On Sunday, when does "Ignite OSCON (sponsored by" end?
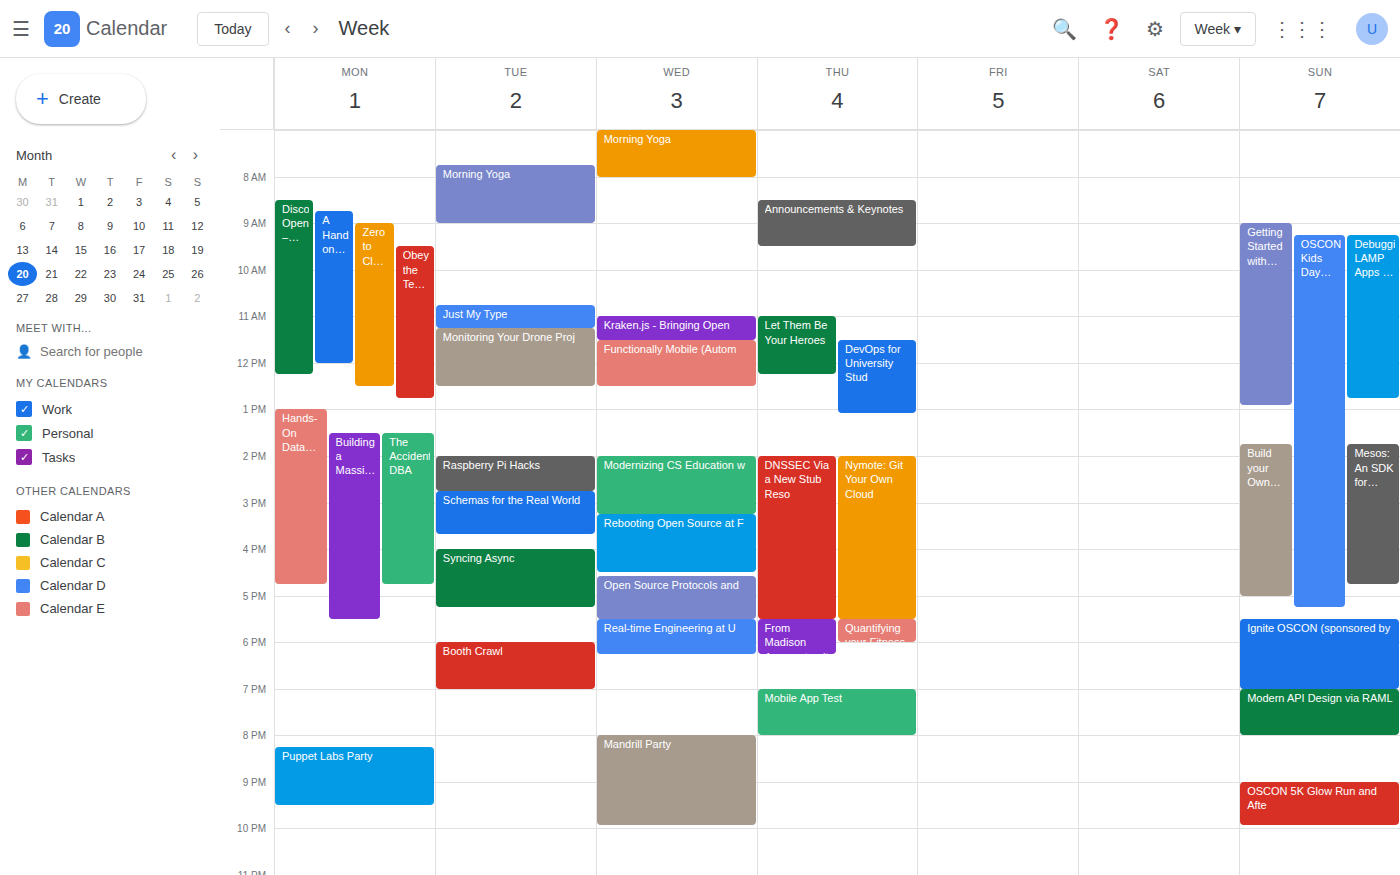
19:00